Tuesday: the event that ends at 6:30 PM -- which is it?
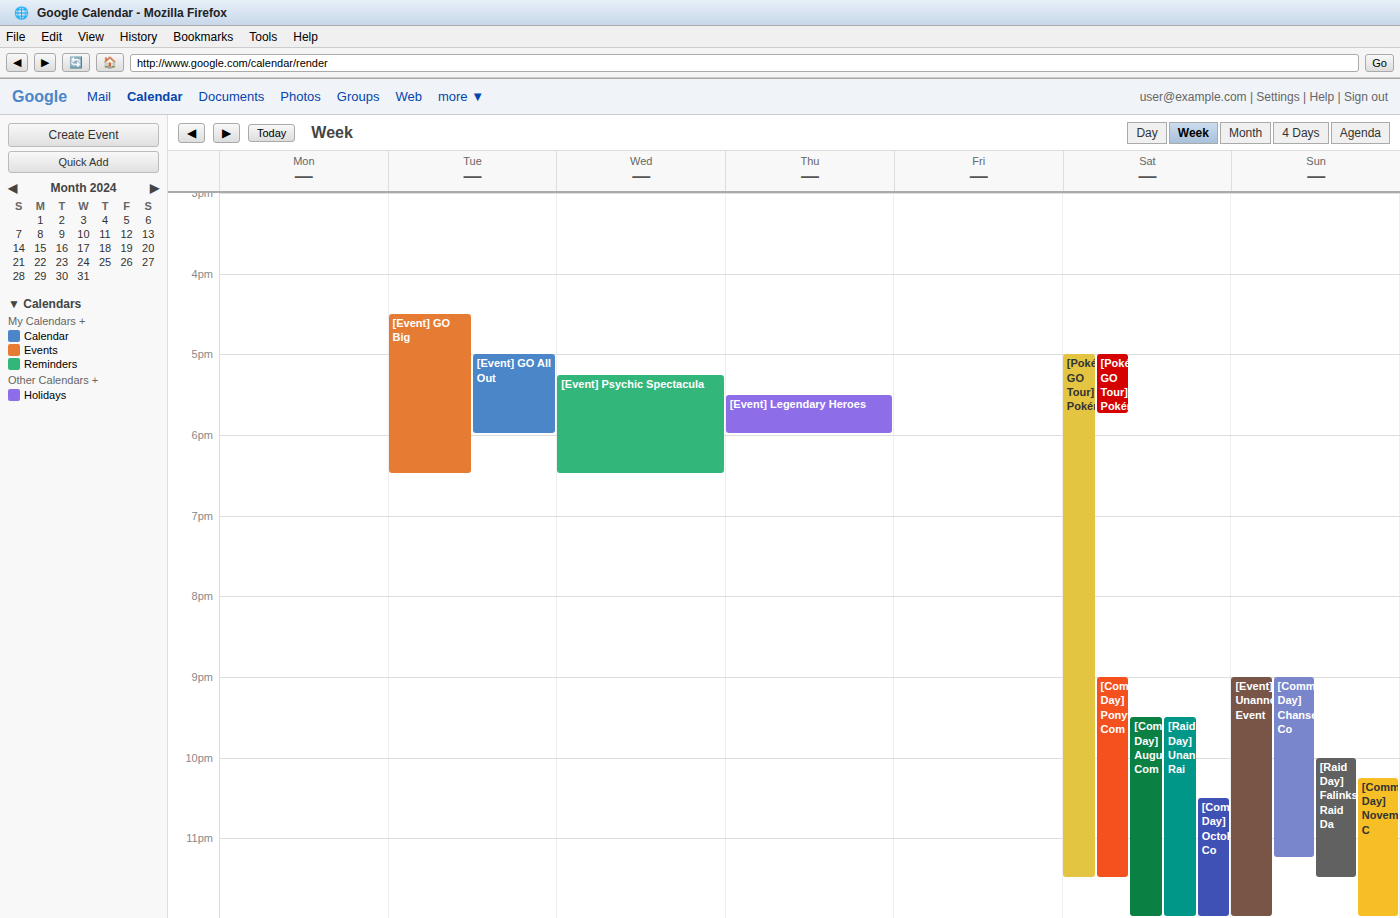
"[Event] GO Big"